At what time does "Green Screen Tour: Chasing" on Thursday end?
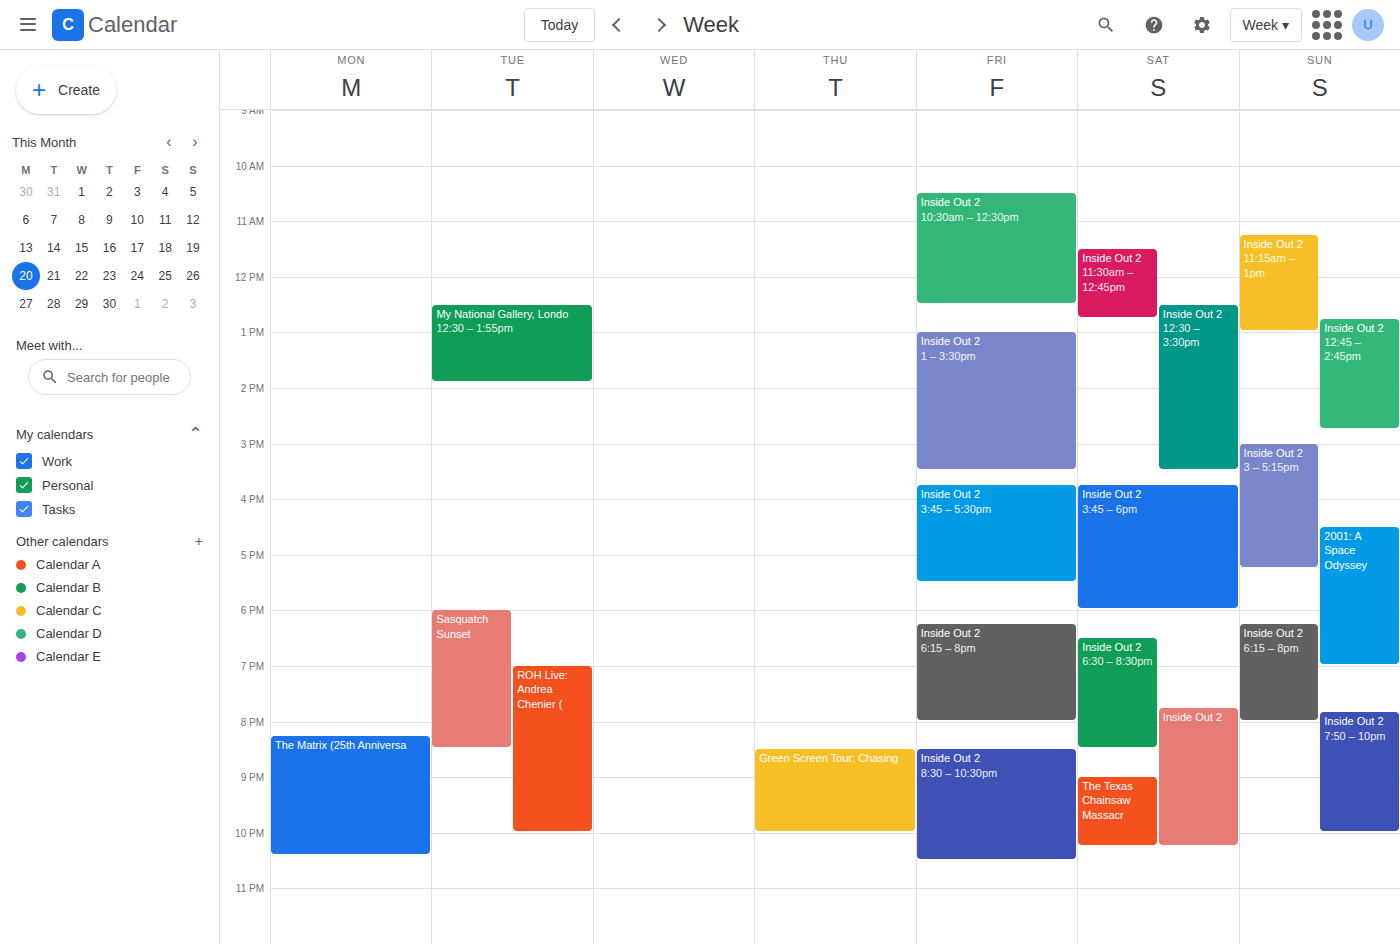
10:00 PM